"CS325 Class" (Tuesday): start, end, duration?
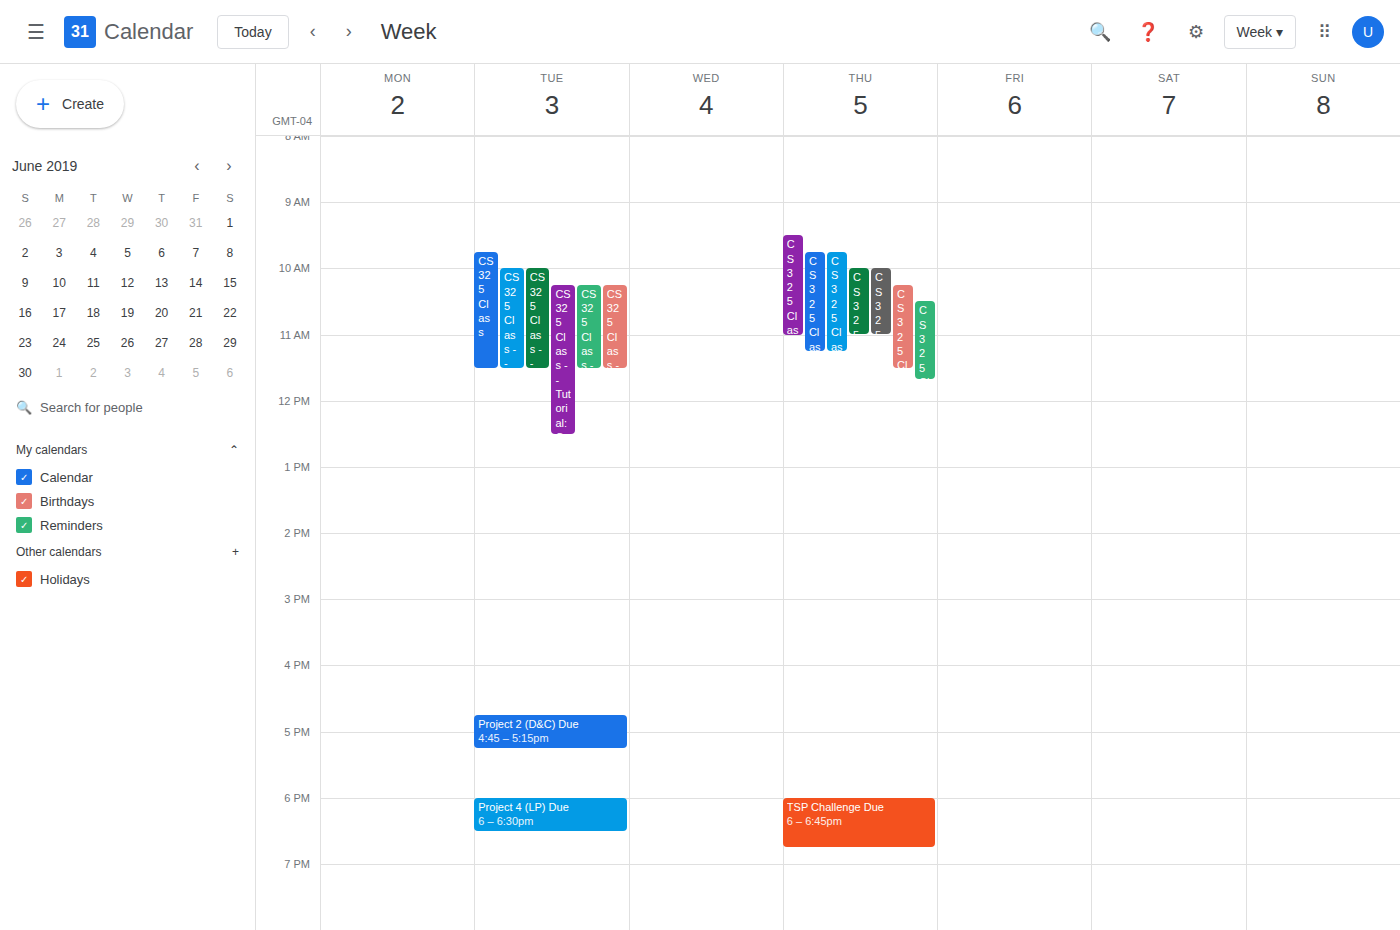
9:45 AM to 11:30 AM, 1 hour 45 minutes